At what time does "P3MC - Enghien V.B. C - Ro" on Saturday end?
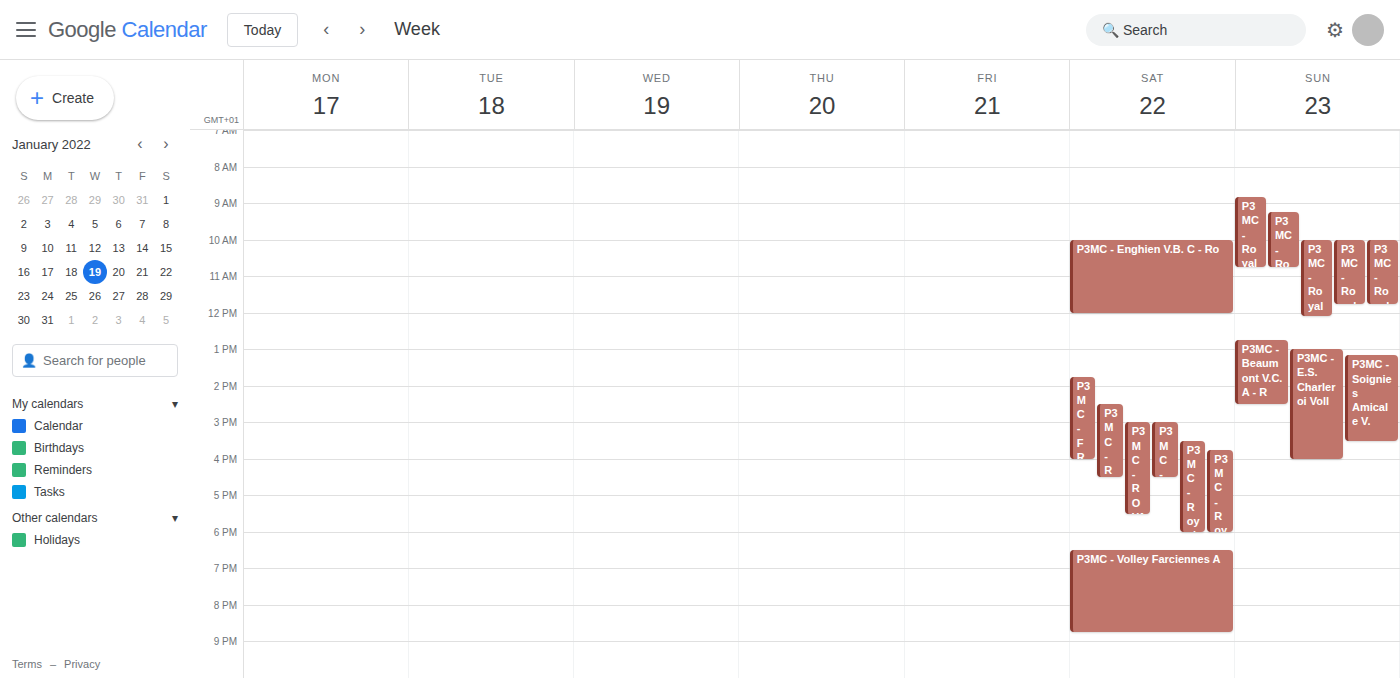
12:00 PM